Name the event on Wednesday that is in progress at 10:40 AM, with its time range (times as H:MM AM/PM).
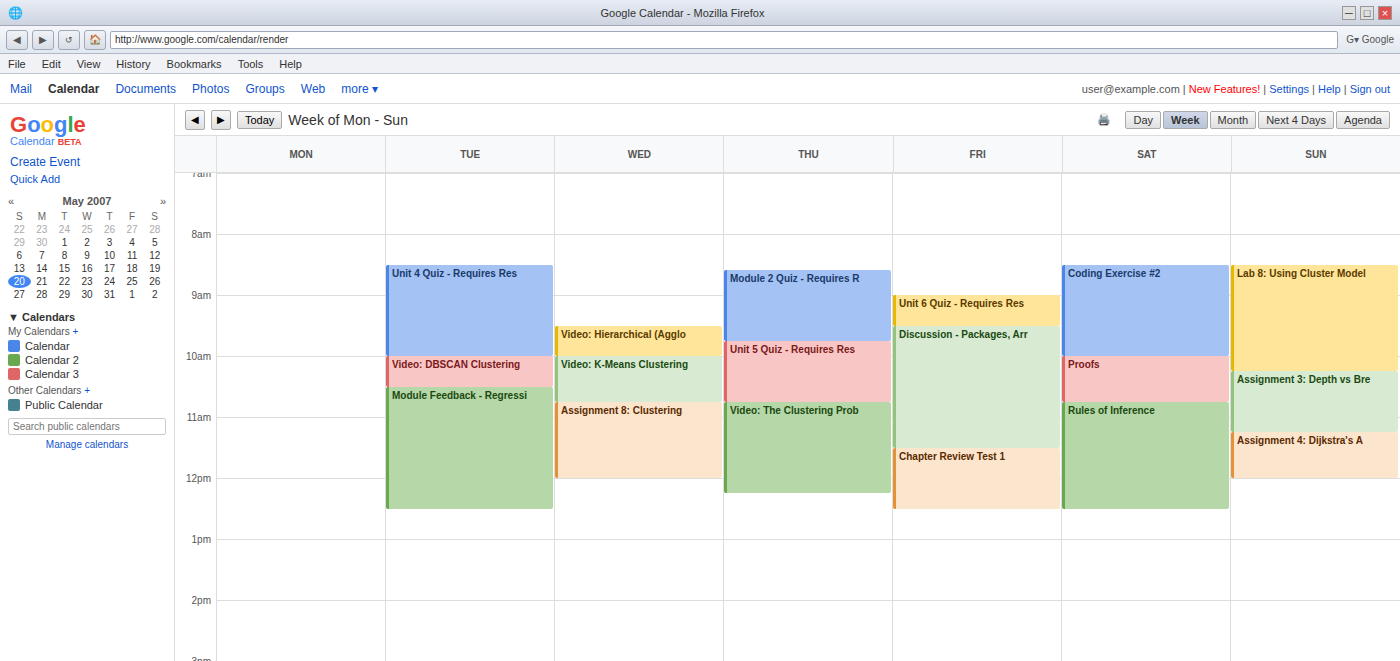
"Video: K-Means Clustering", 10:00 AM to 10:45 AM